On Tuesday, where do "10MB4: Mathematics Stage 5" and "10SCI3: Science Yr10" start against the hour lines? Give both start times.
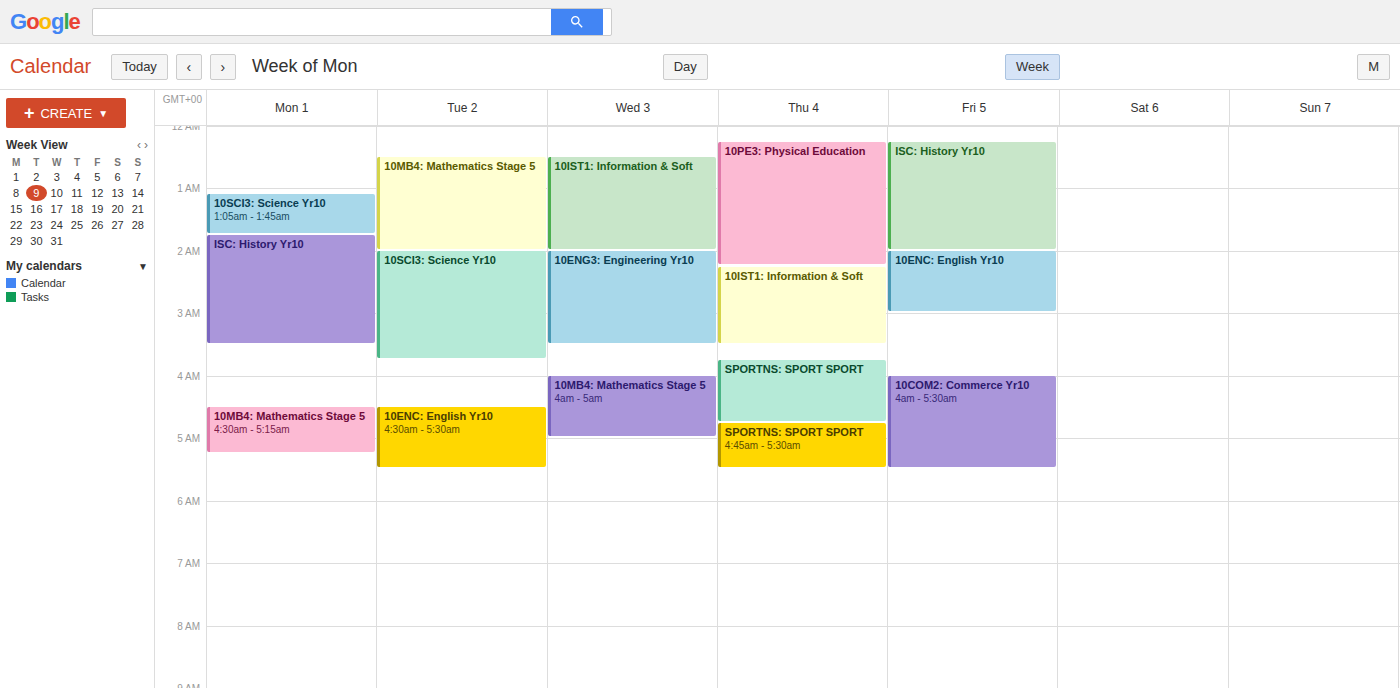
"10MB4: Mathematics Stage 5": 12:30 AM, halfway between the 12 AM and 1 AM lines. "10SCI3: Science Yr10": 2:00 AM, exactly on the 2 AM line.